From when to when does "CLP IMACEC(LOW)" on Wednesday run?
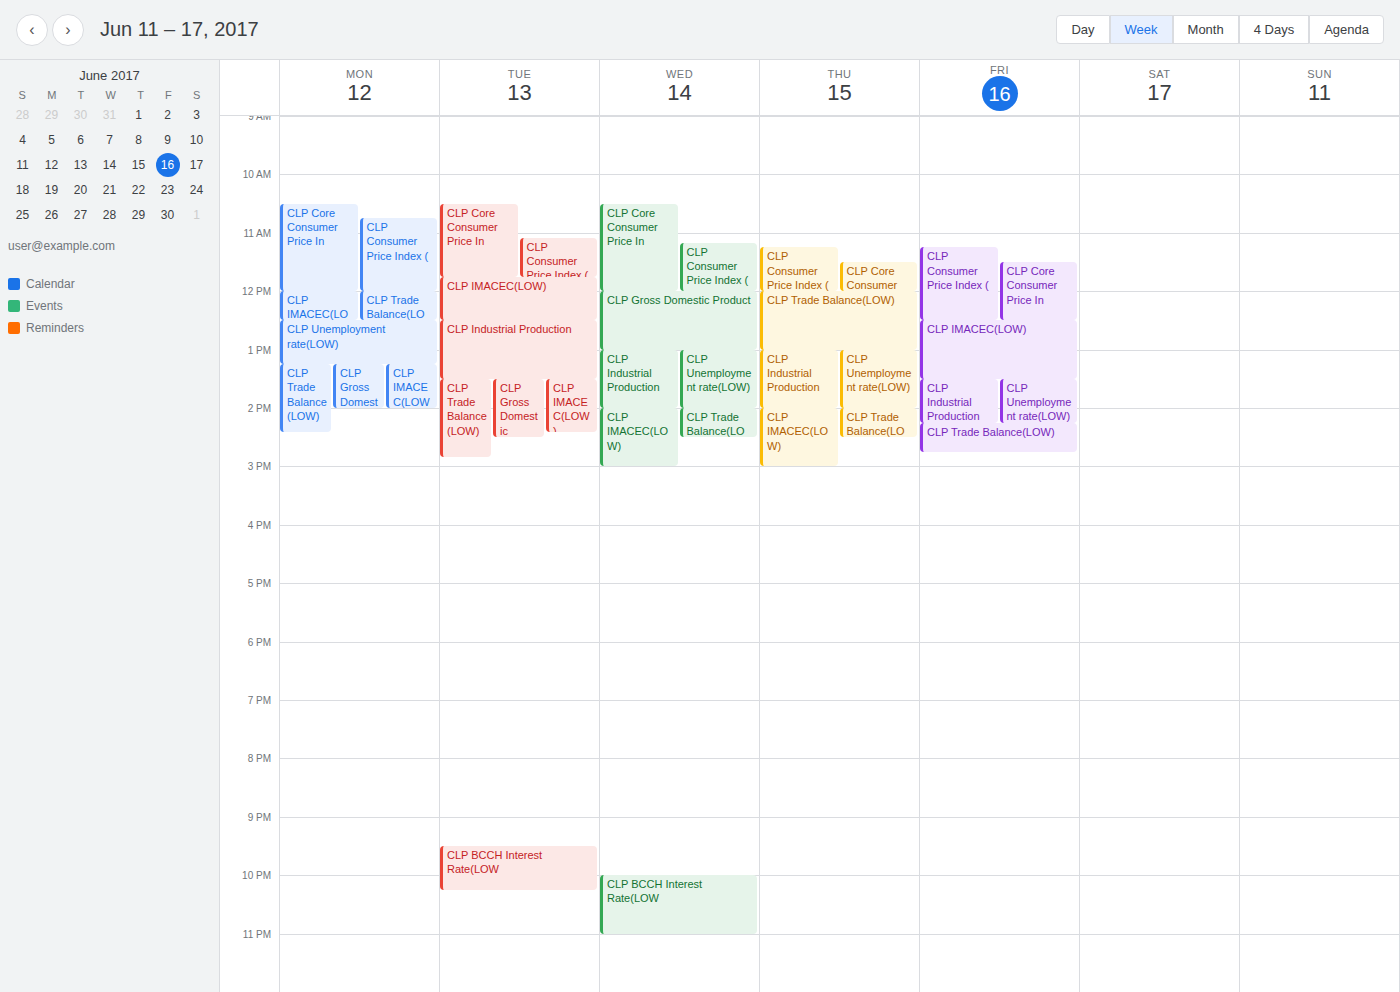
2:00 PM to 3:00 PM